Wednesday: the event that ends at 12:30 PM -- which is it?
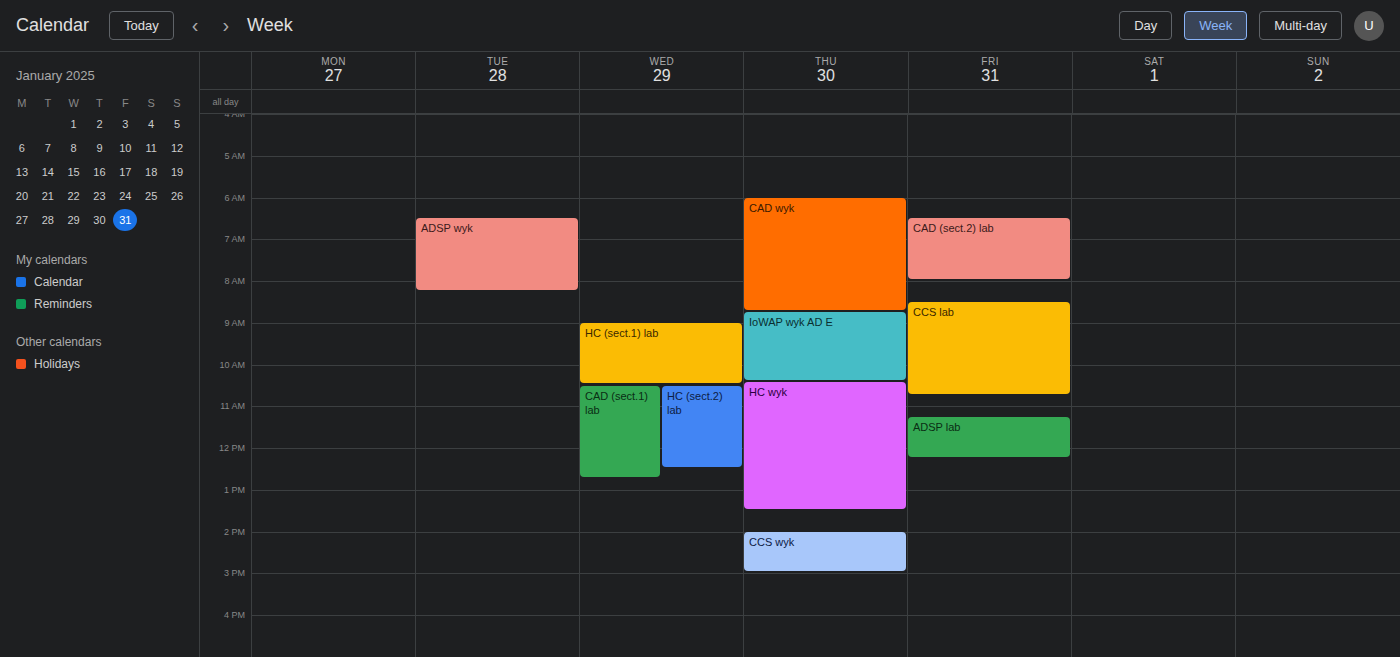
"HC (sect.2) lab"